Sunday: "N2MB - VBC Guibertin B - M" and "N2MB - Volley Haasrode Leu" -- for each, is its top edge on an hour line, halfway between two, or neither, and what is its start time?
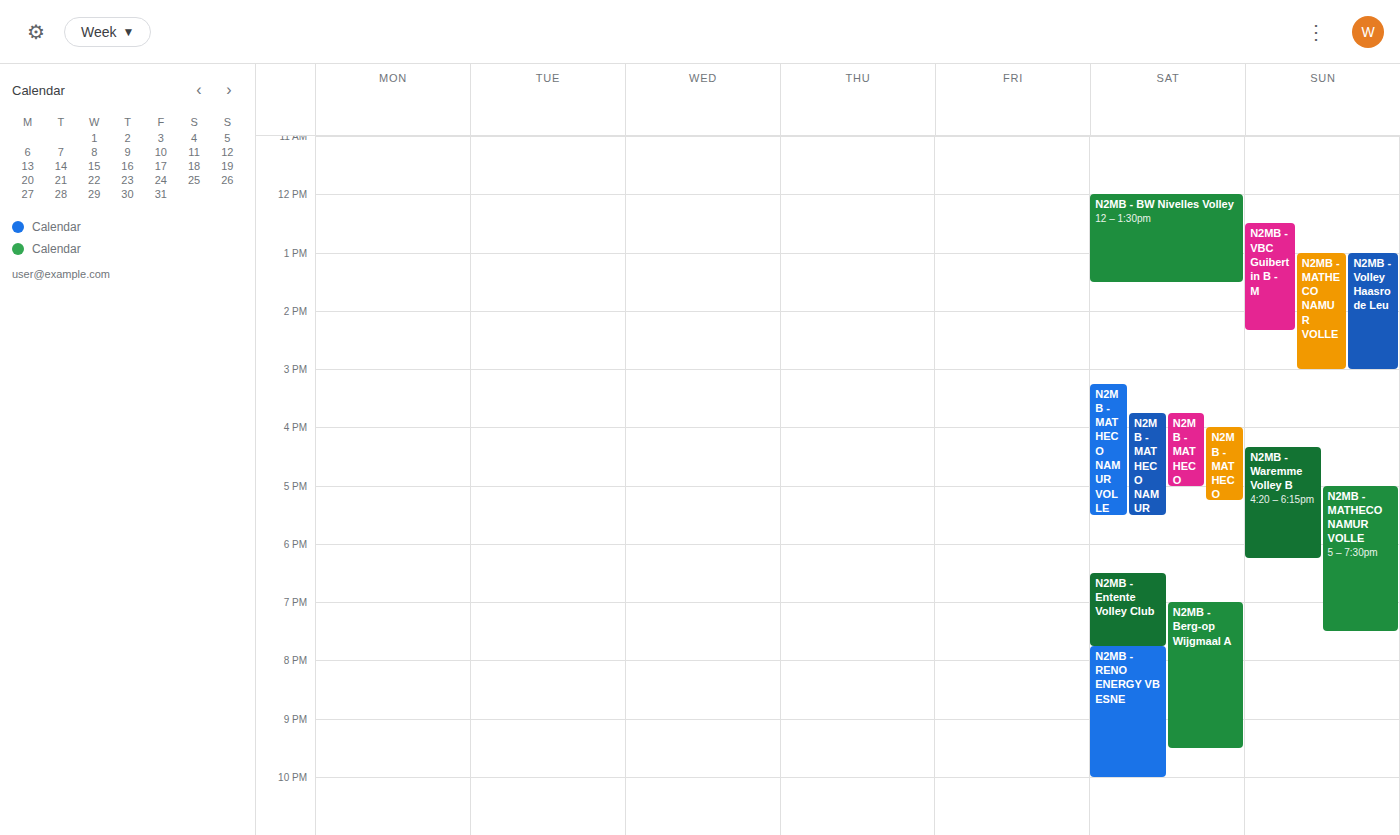
"N2MB - VBC Guibertin B - M": 12:30 PM, halfway between the 12 PM and 1 PM lines. "N2MB - Volley Haasrode Leu": 1:00 PM, exactly on the 1 PM line.